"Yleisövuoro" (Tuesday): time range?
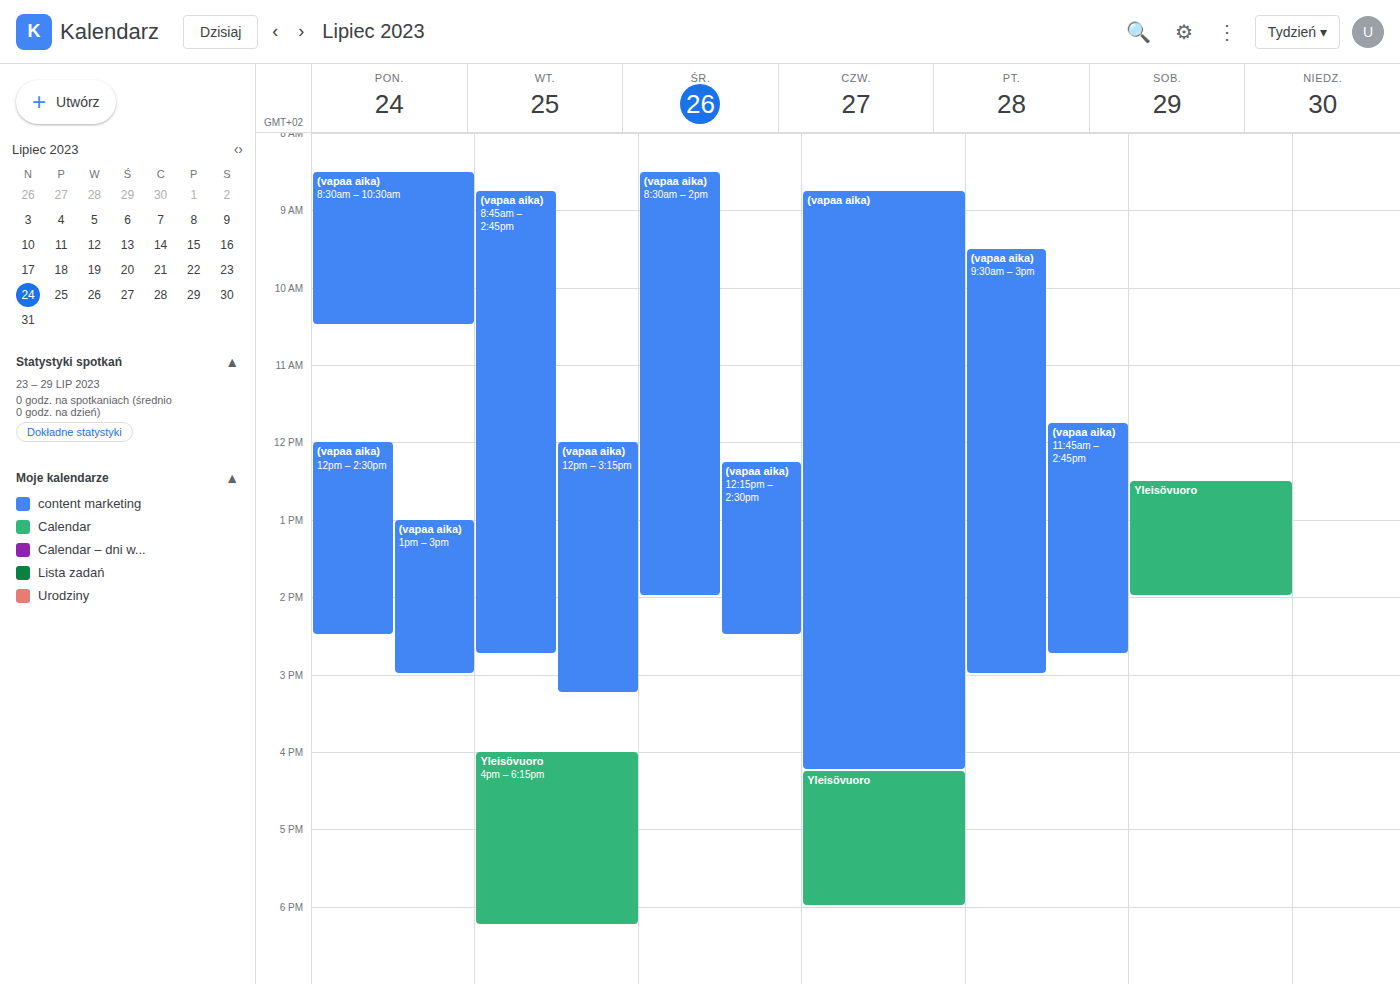
4:00 PM to 6:15 PM